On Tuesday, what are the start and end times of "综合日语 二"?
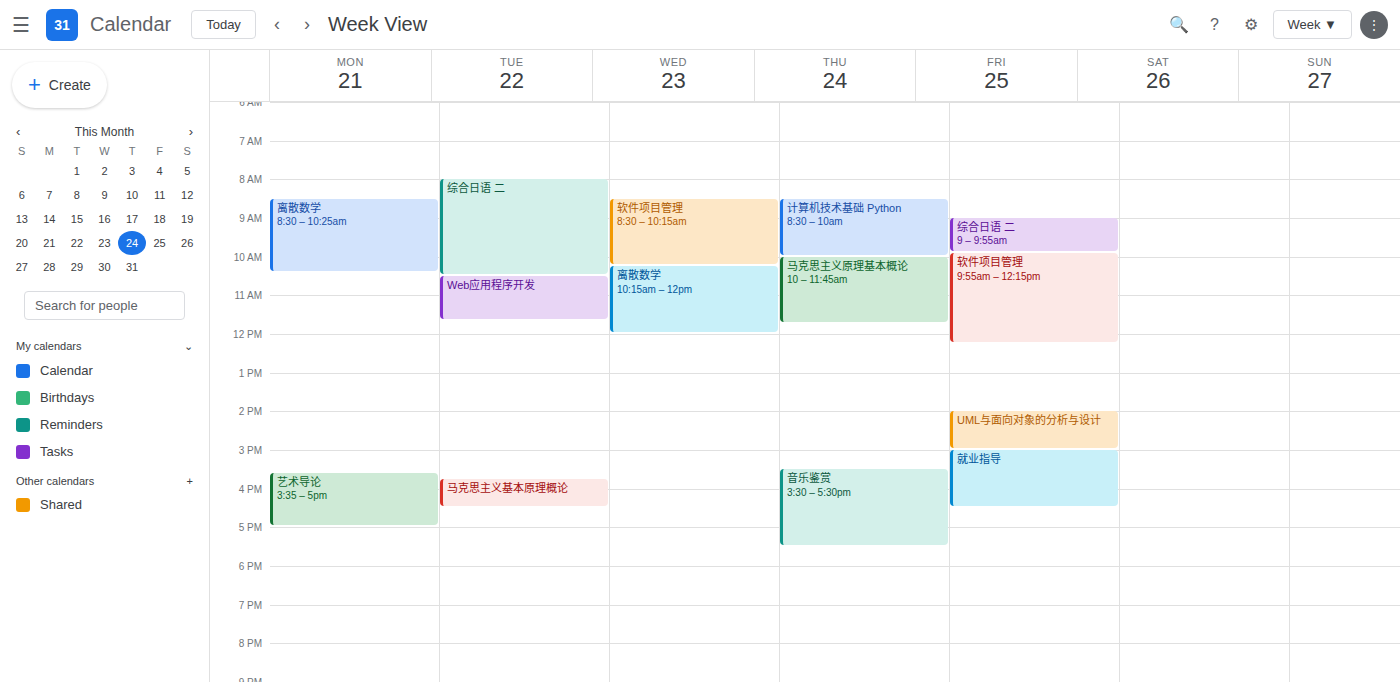
08:00 to 10:30